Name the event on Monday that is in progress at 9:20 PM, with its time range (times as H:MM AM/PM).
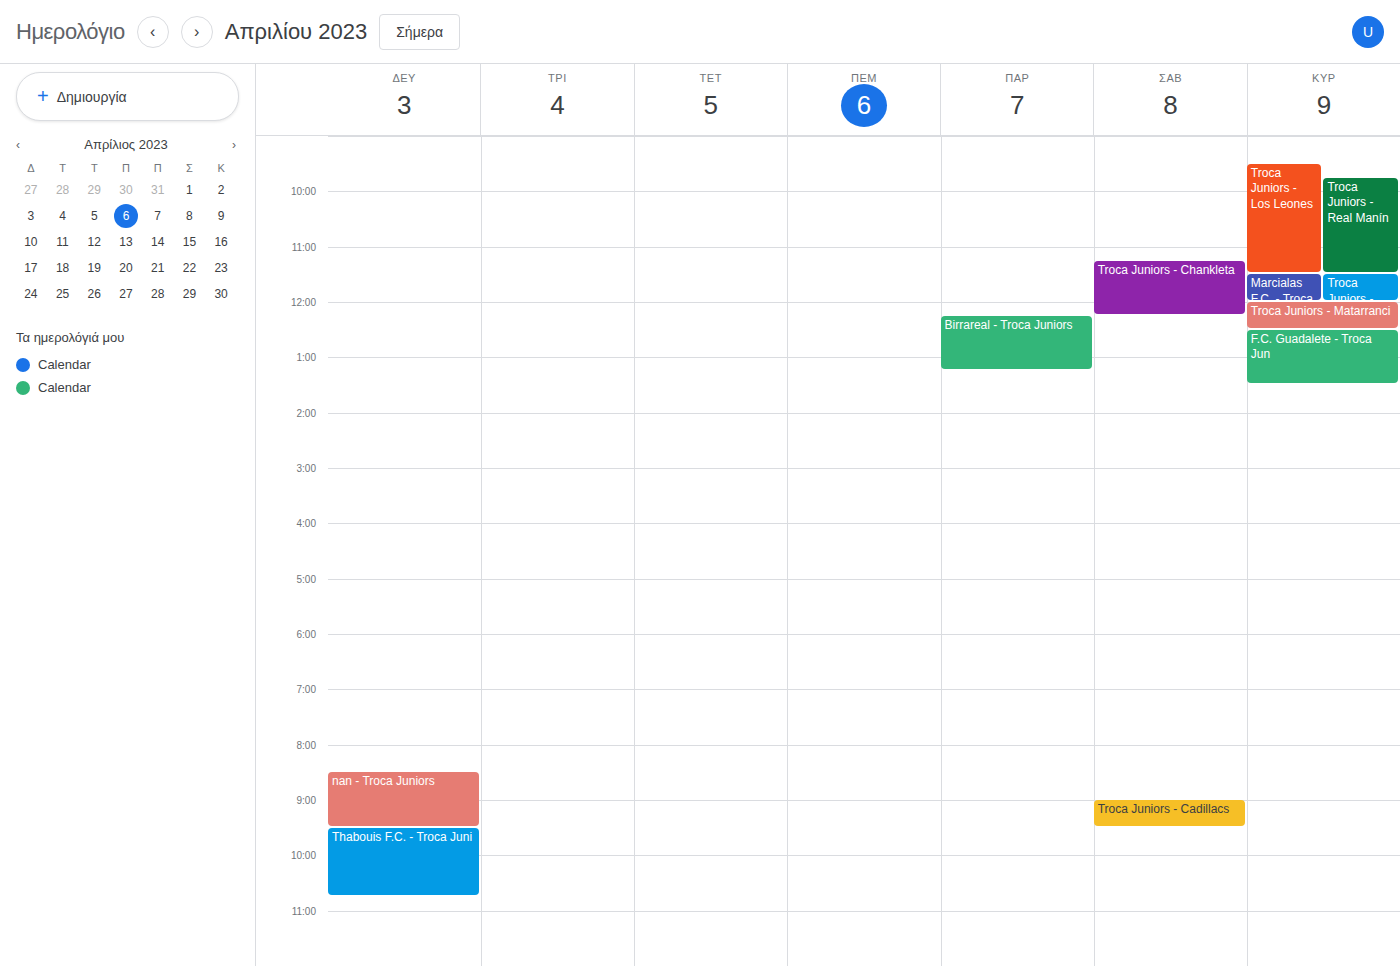
"nan - Troca Juniors", 8:30 PM to 9:30 PM